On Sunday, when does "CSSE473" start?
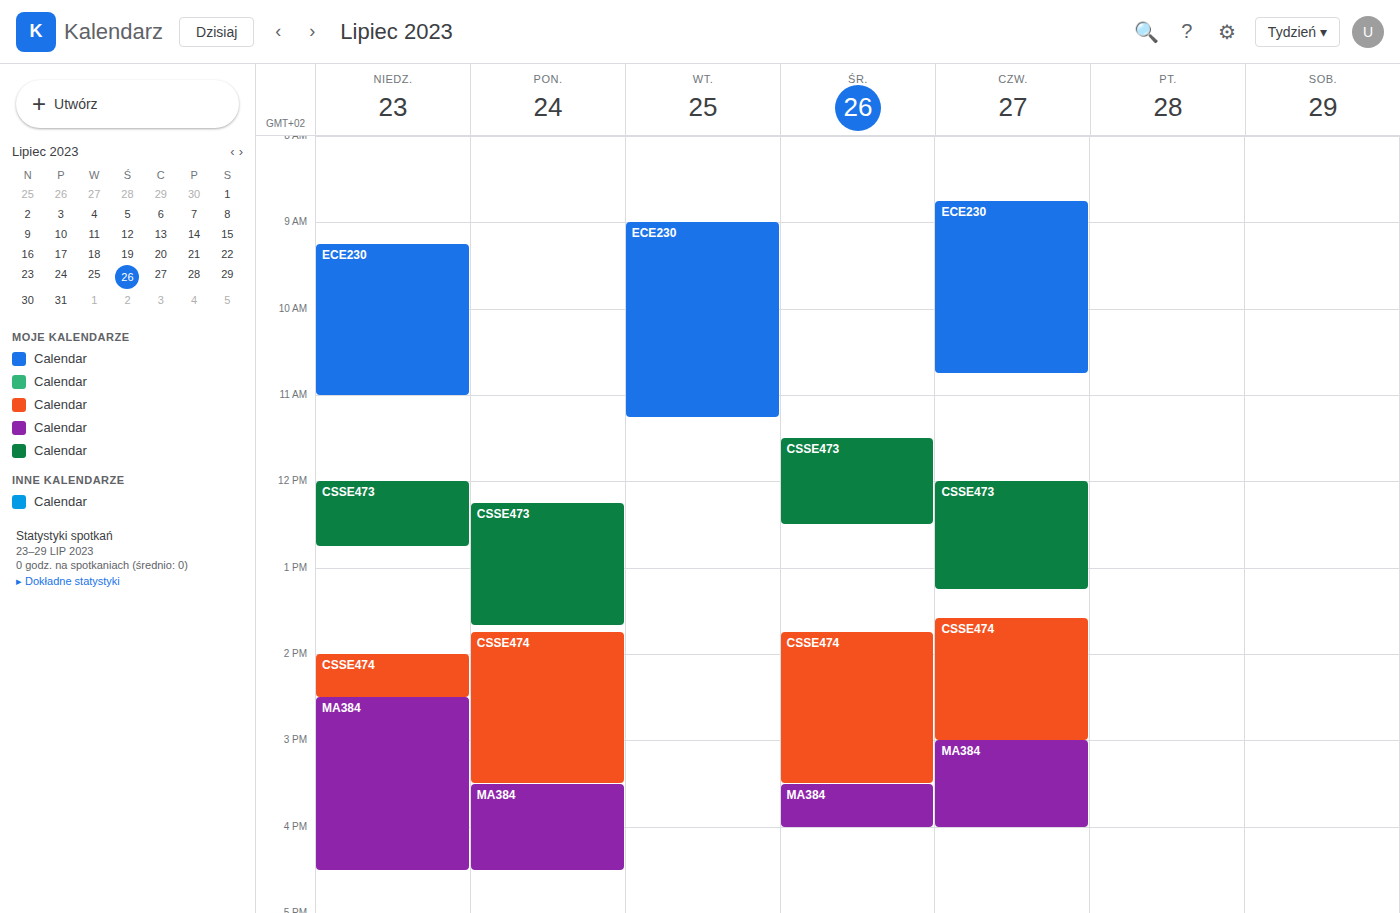
12:00